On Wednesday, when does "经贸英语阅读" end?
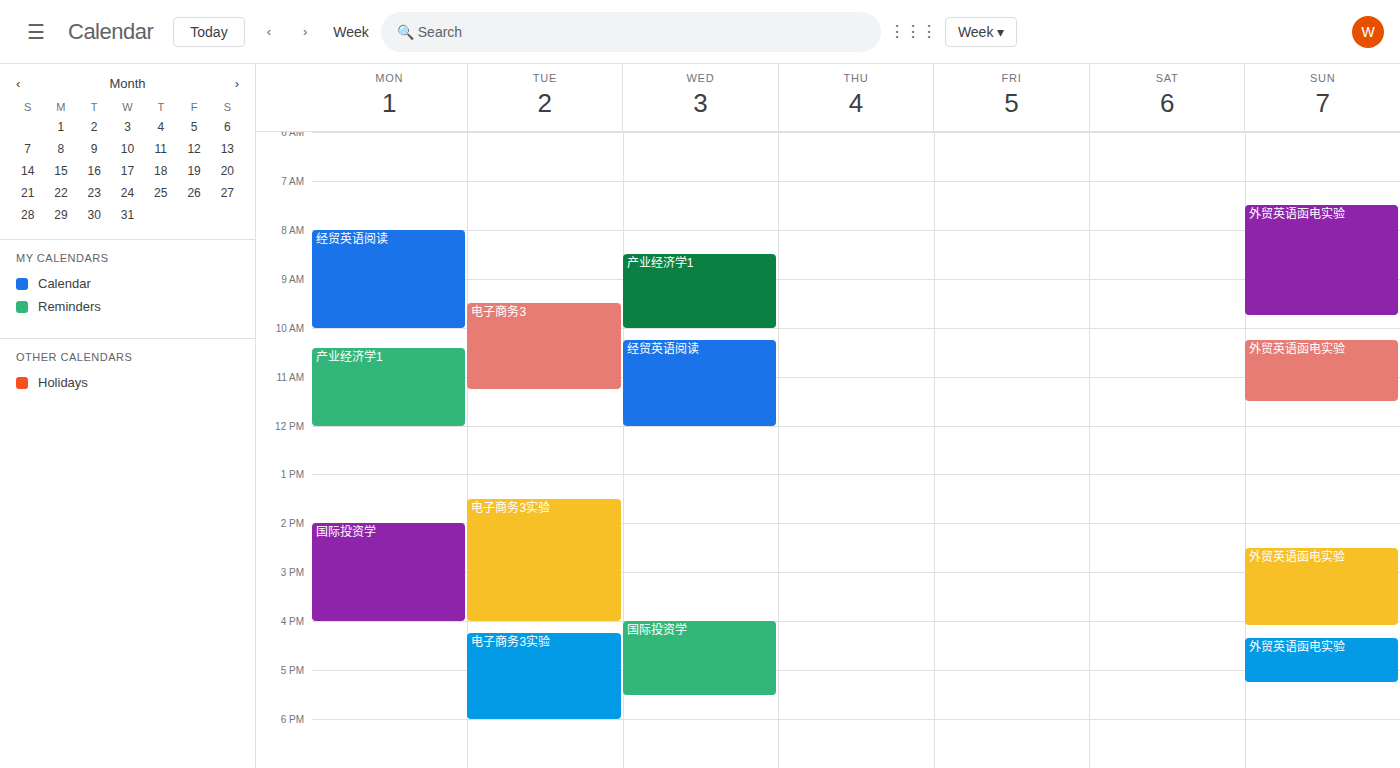
12:00 PM